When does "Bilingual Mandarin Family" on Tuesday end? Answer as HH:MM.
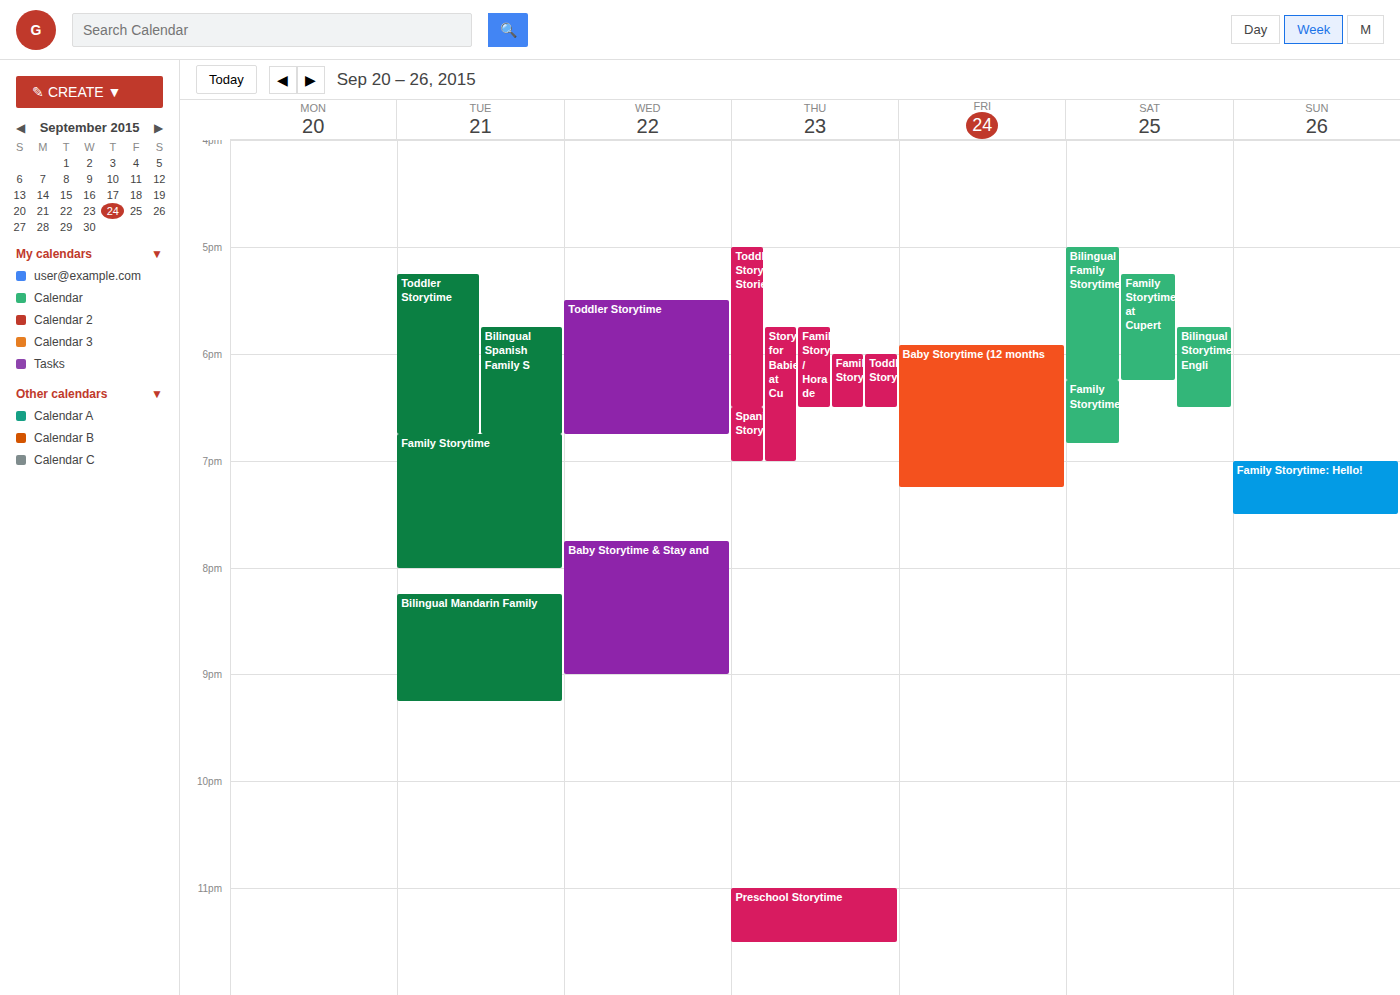
21:15